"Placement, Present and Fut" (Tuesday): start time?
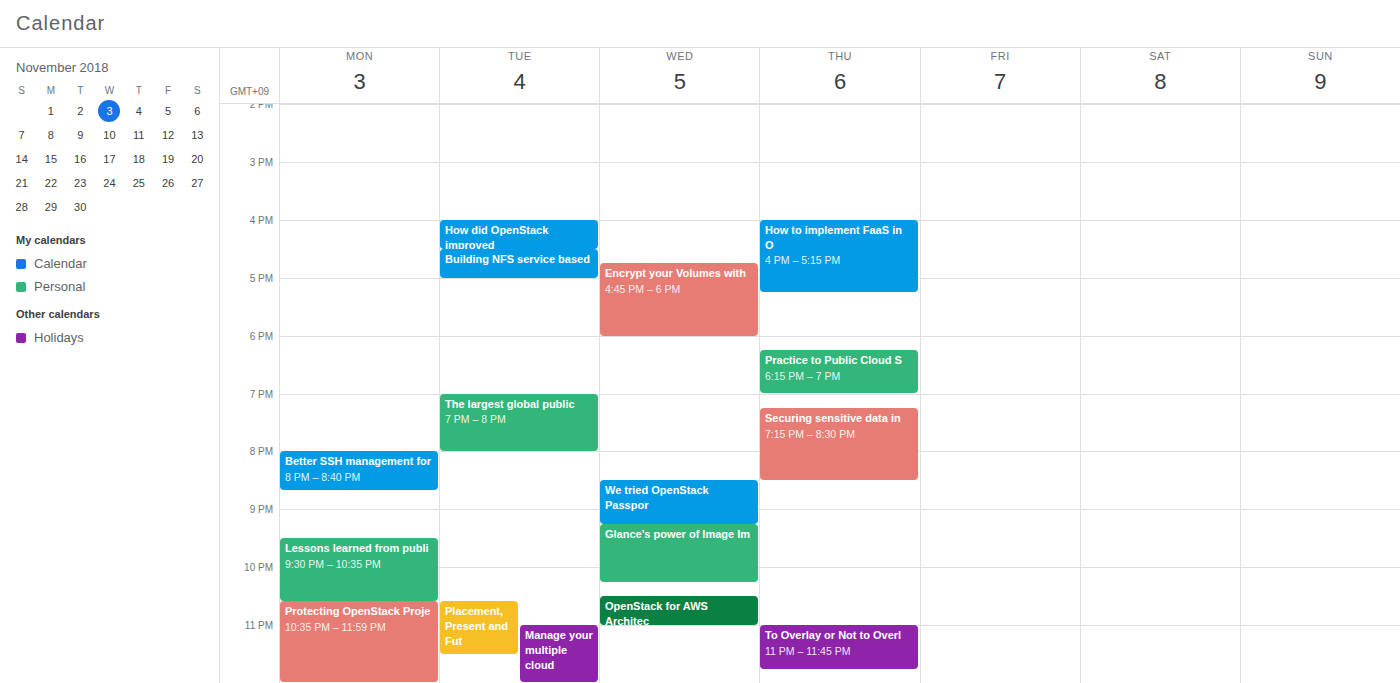
10:35 PM